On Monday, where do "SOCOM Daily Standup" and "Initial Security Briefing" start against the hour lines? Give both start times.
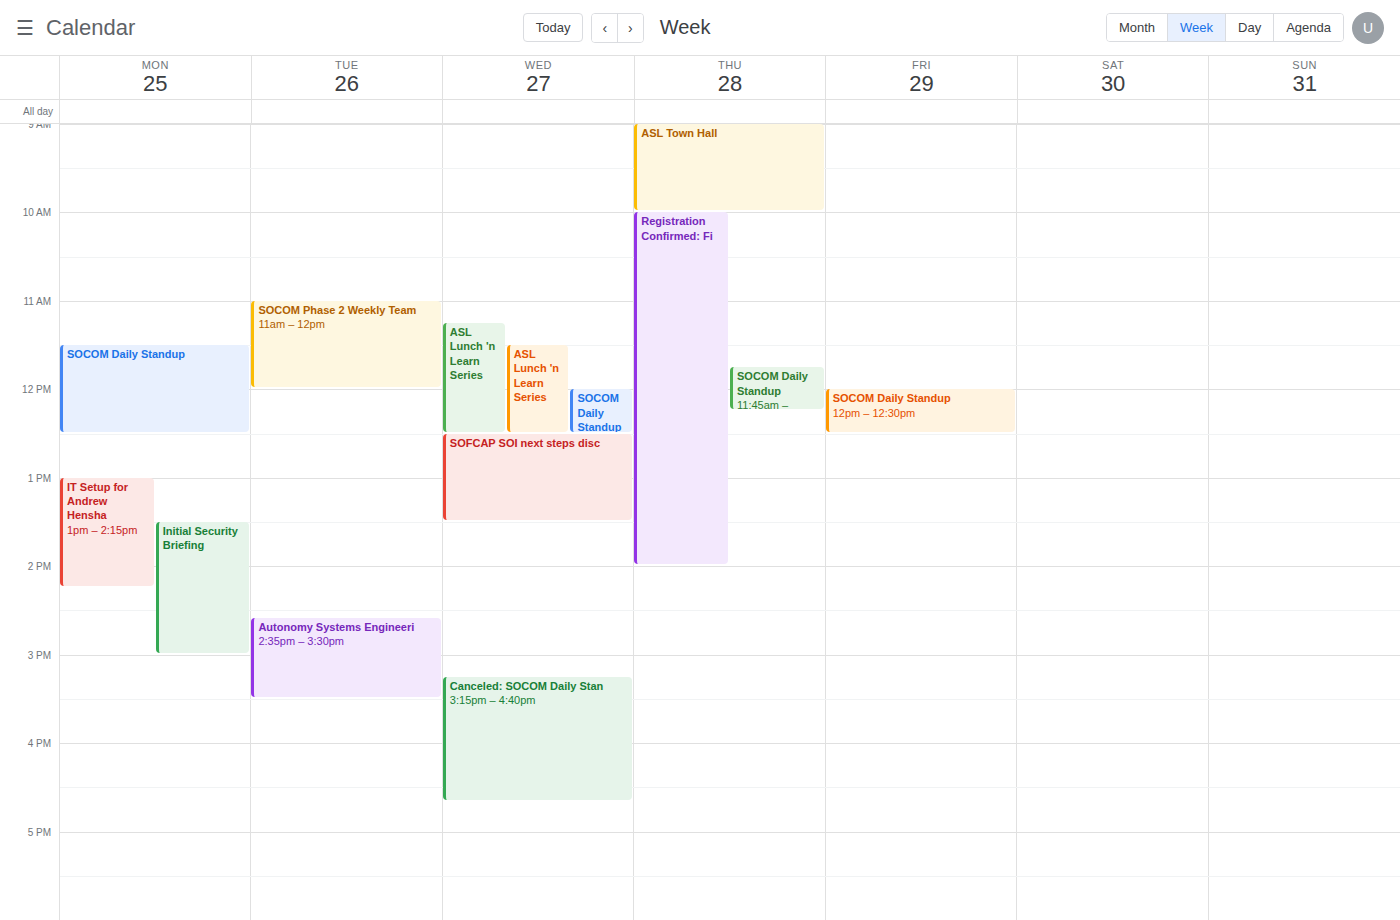
"SOCOM Daily Standup": 11:30 AM, halfway between the 11 AM and 12 PM lines. "Initial Security Briefing": 1:30 PM, halfway between the 1 PM and 2 PM lines.